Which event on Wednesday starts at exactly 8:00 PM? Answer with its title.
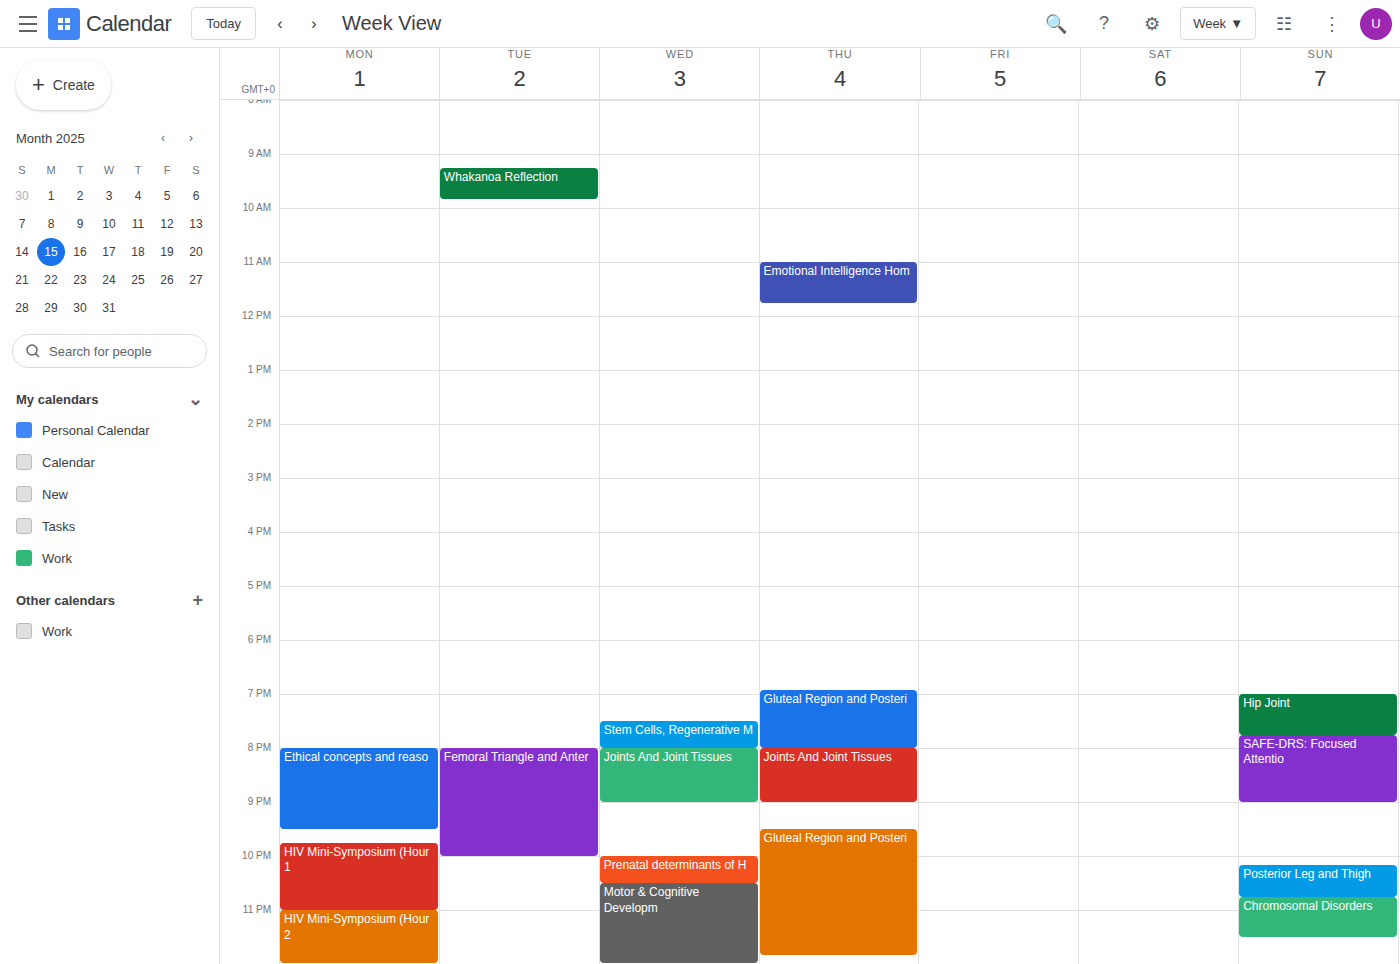
"Joints And Joint Tissues"